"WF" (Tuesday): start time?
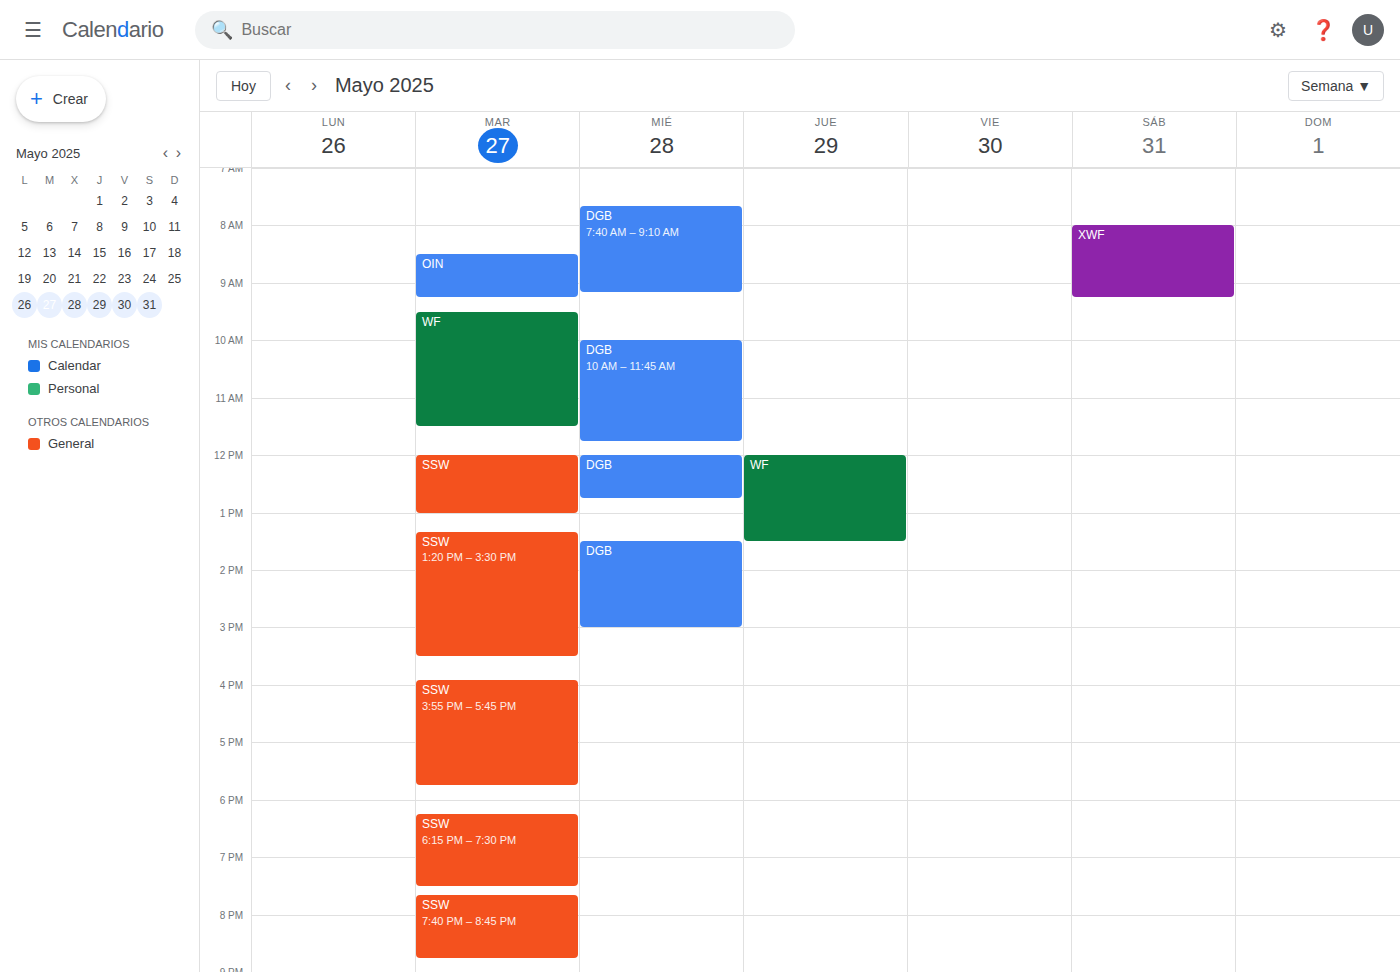
9:30 AM